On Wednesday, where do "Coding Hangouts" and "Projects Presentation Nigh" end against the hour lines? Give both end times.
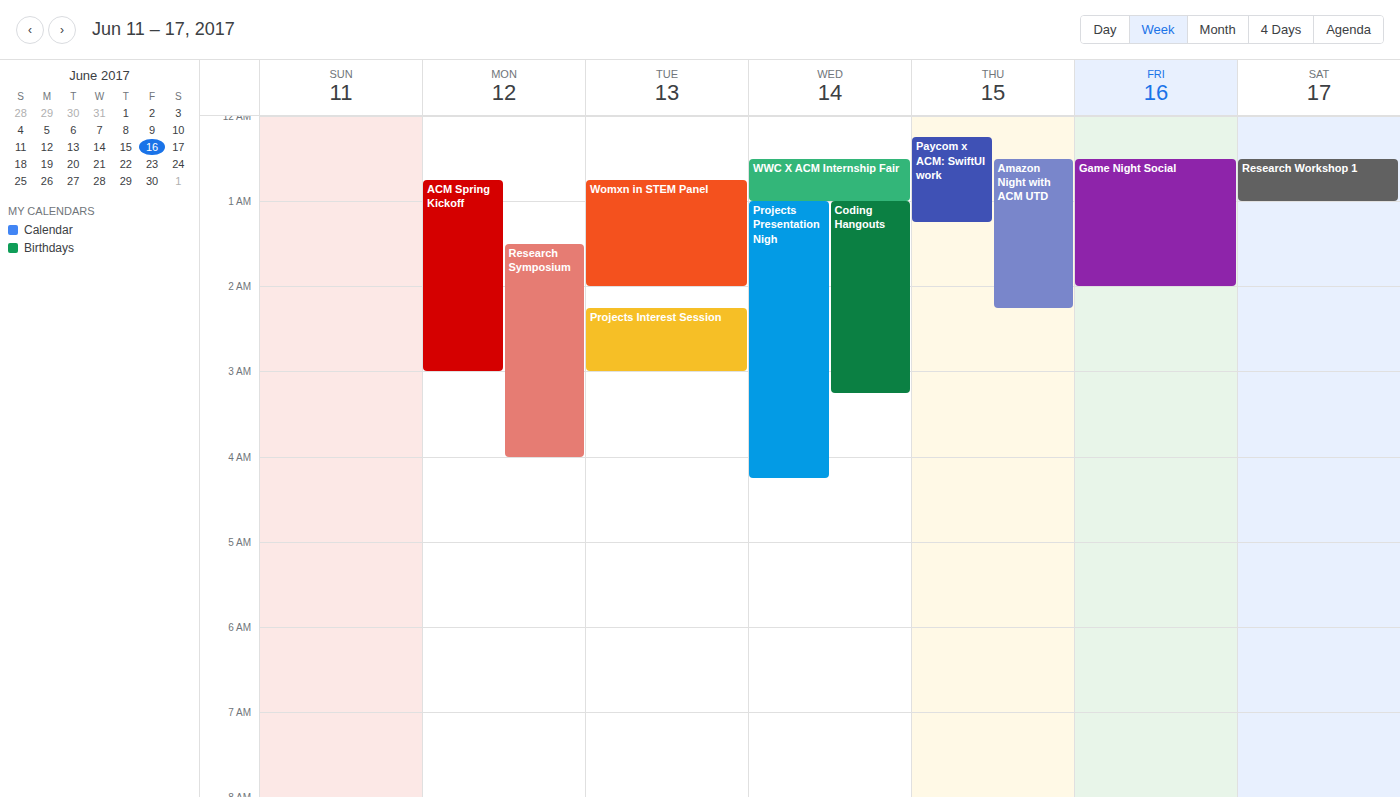
"Coding Hangouts": 3:15 AM, neither: a quarter of the way from the 3 AM line to the 4 AM line. "Projects Presentation Nigh": 4:15 AM, neither: a quarter of the way from the 4 AM line to the 5 AM line.